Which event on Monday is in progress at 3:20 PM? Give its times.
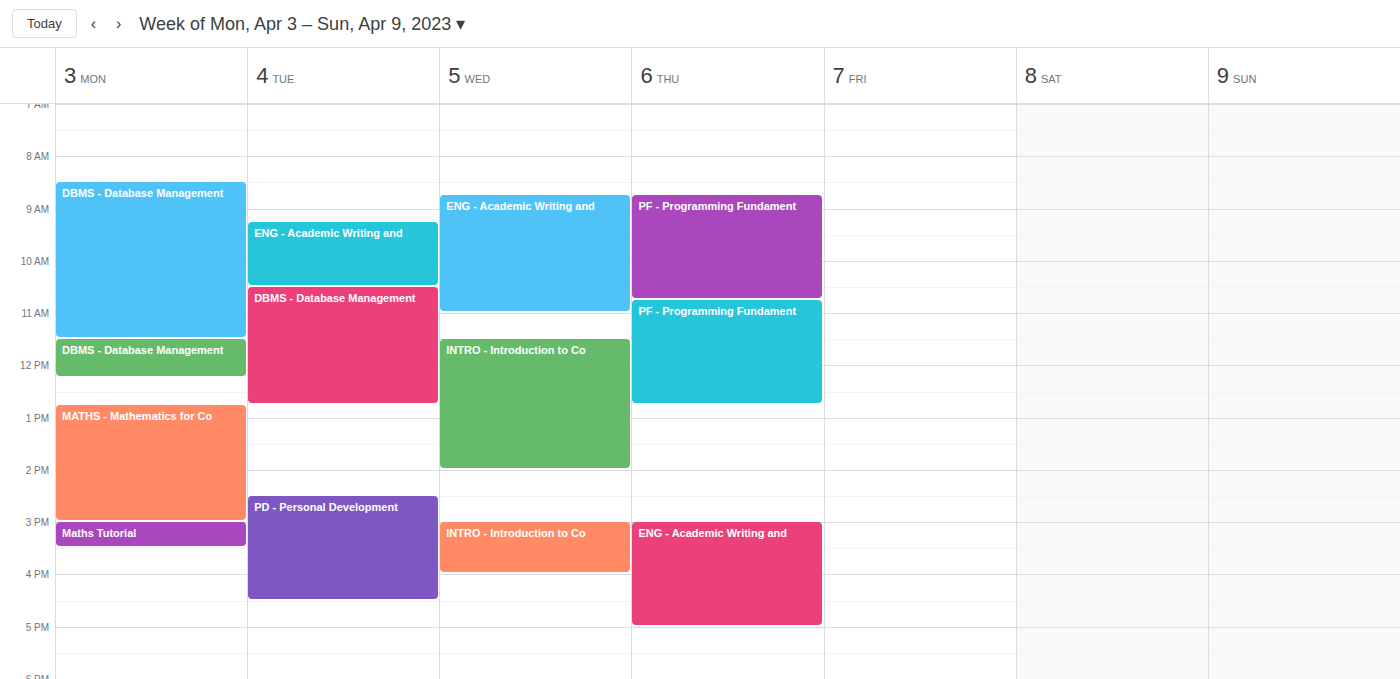
"Maths Tutorial", 3:00 PM to 3:30 PM